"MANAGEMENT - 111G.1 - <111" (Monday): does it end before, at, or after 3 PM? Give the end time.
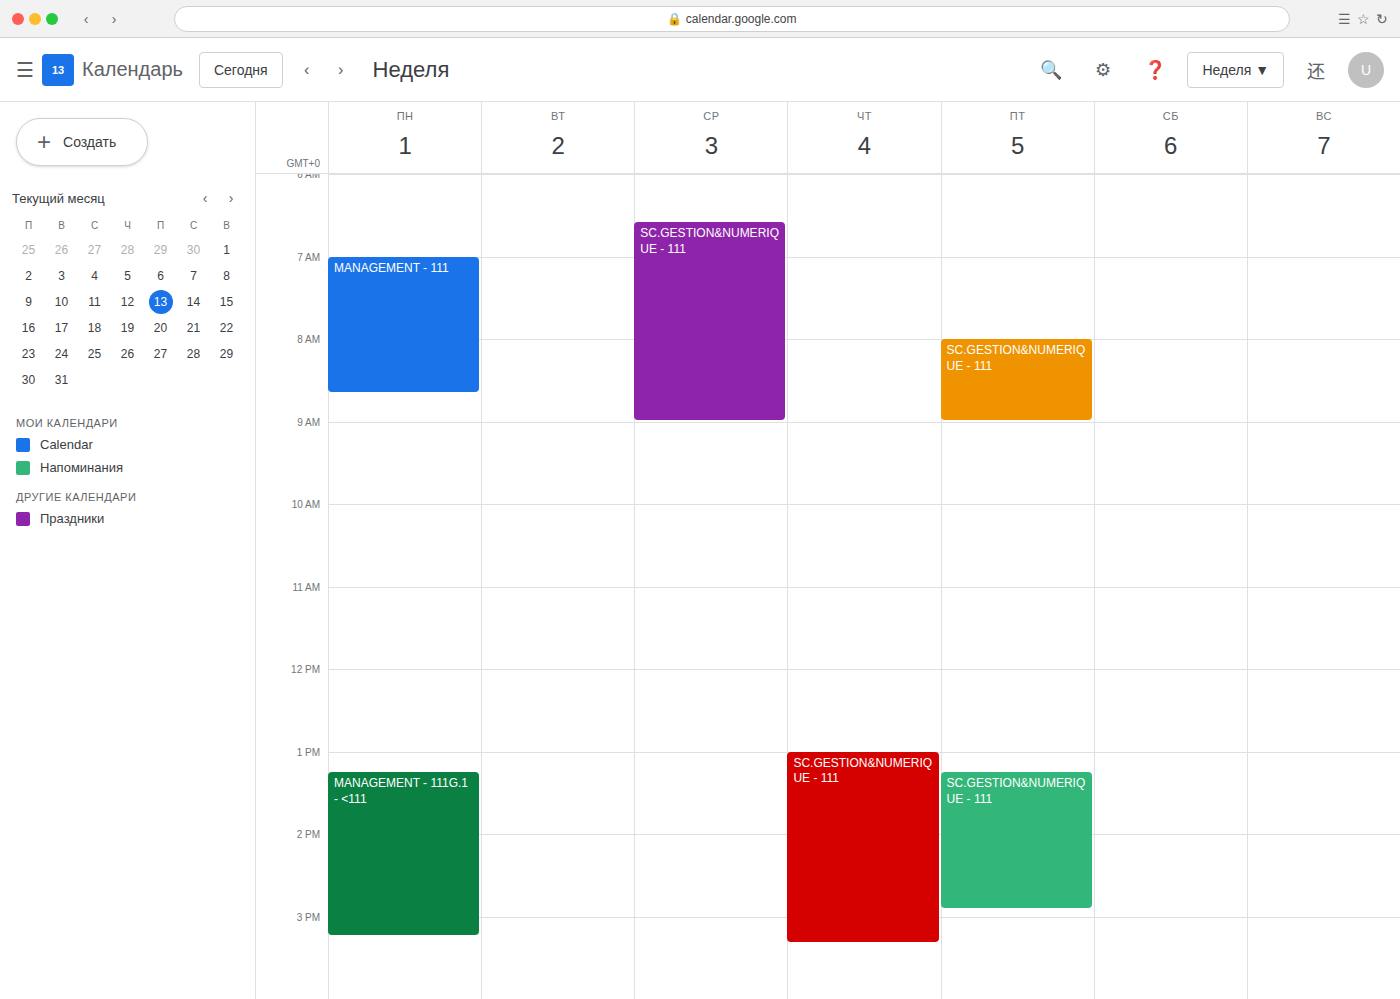
3:15 PM -- after 3 PM, 15 minutes below the 3 PM line.